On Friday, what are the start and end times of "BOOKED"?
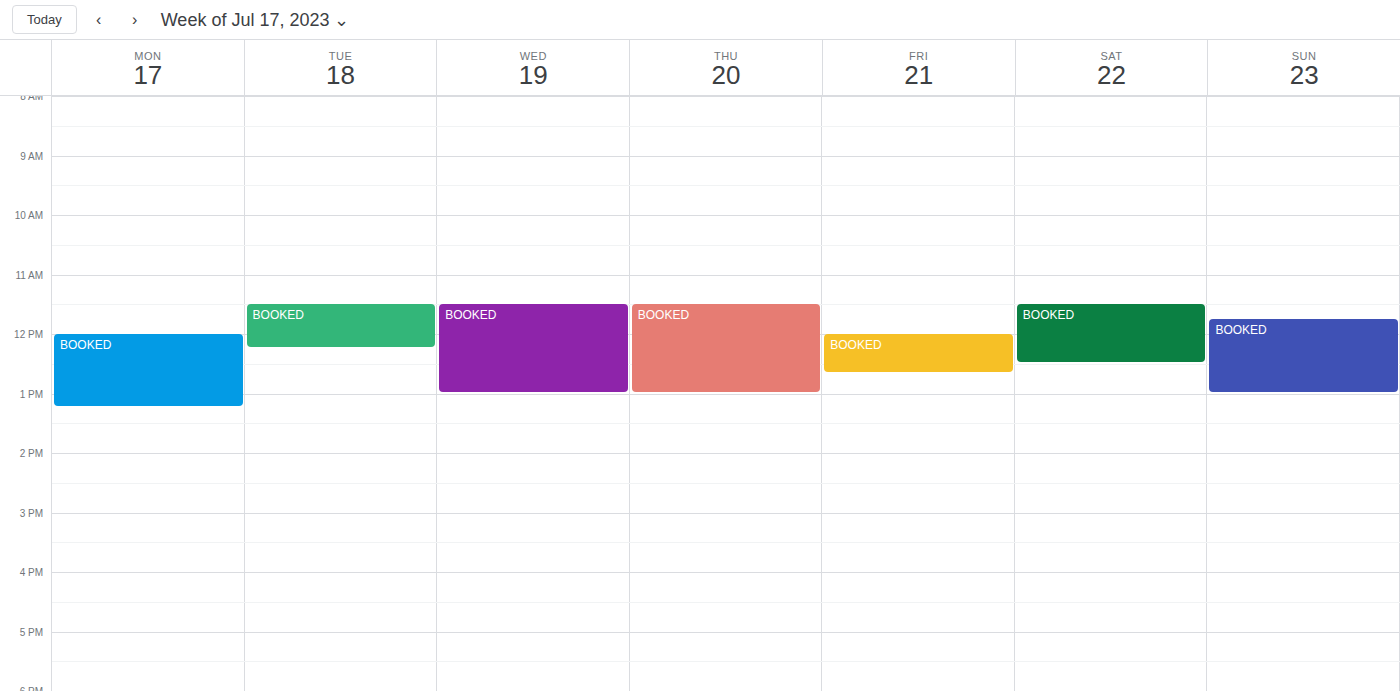
12:00 PM to 12:40 PM